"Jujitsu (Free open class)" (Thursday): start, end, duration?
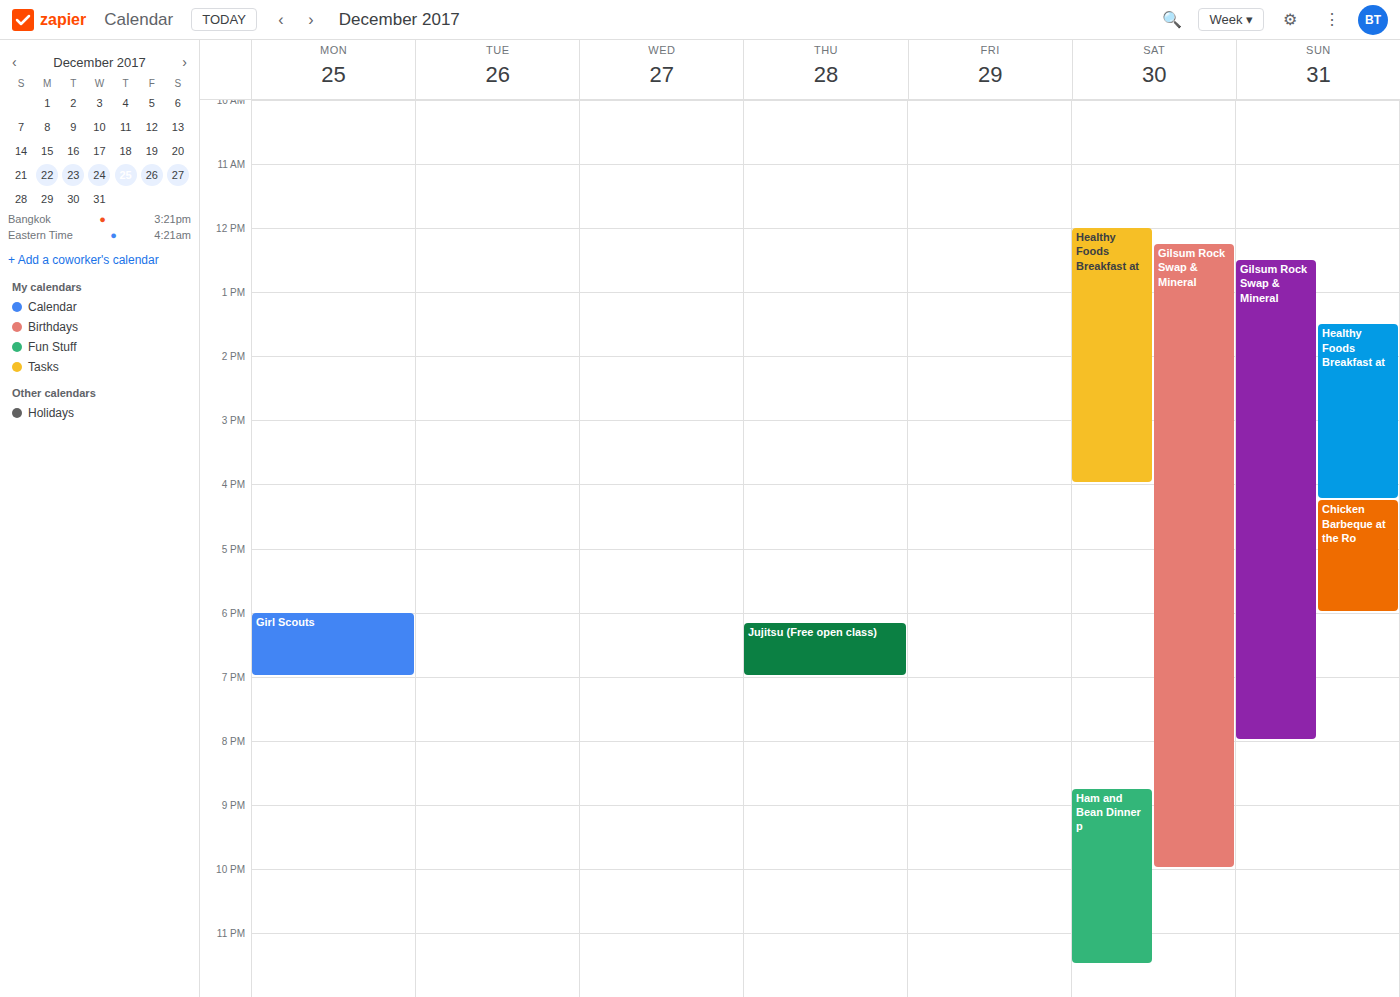
6:10 PM to 7:00 PM, 50 minutes